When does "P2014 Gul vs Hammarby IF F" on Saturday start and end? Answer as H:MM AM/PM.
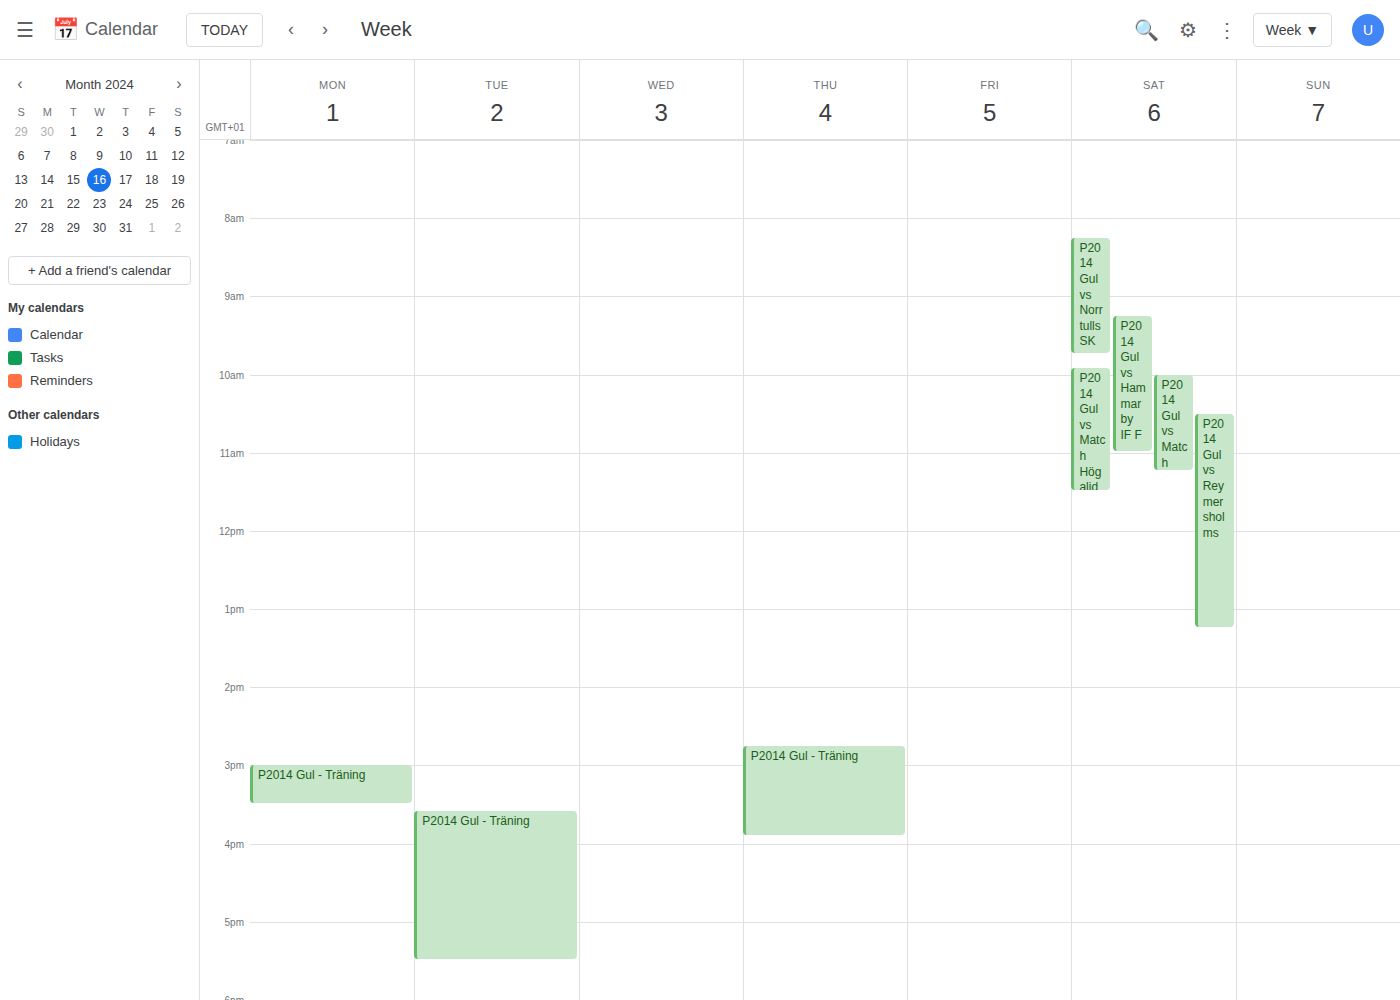
9:15 AM to 11:00 AM